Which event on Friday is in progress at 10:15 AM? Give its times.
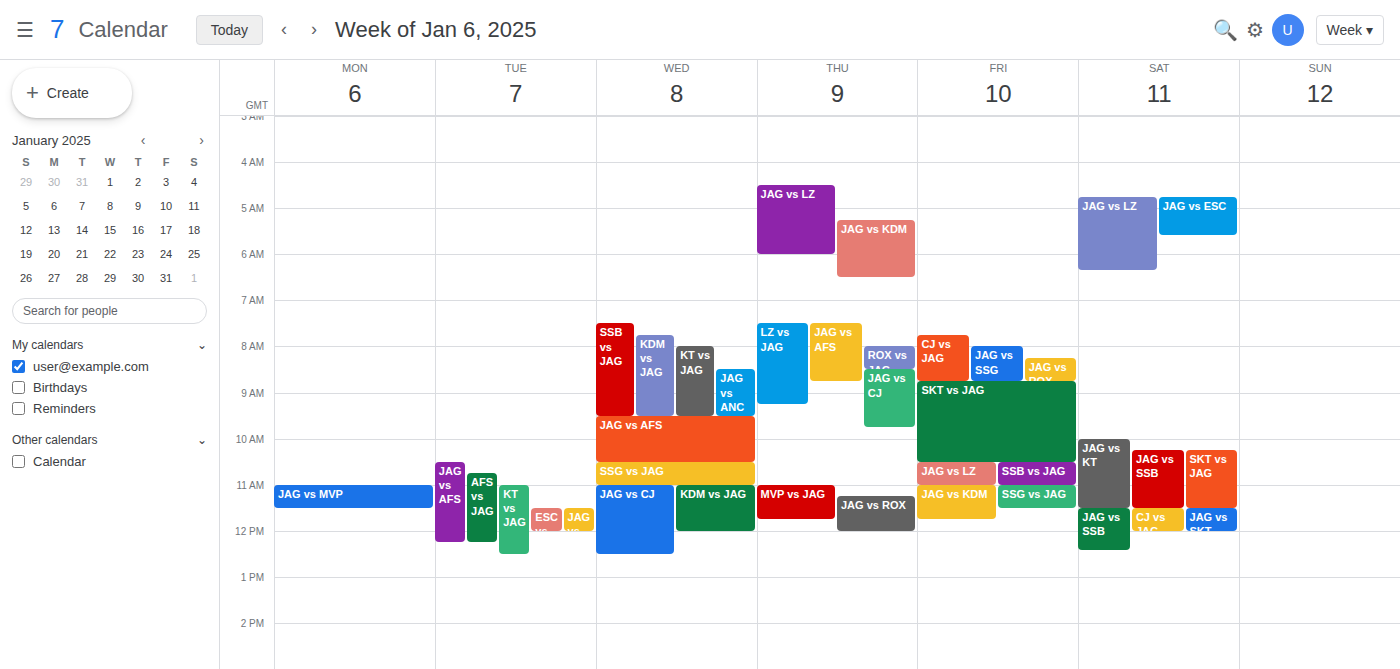
"SKT vs JAG", 8:45 AM to 10:30 AM